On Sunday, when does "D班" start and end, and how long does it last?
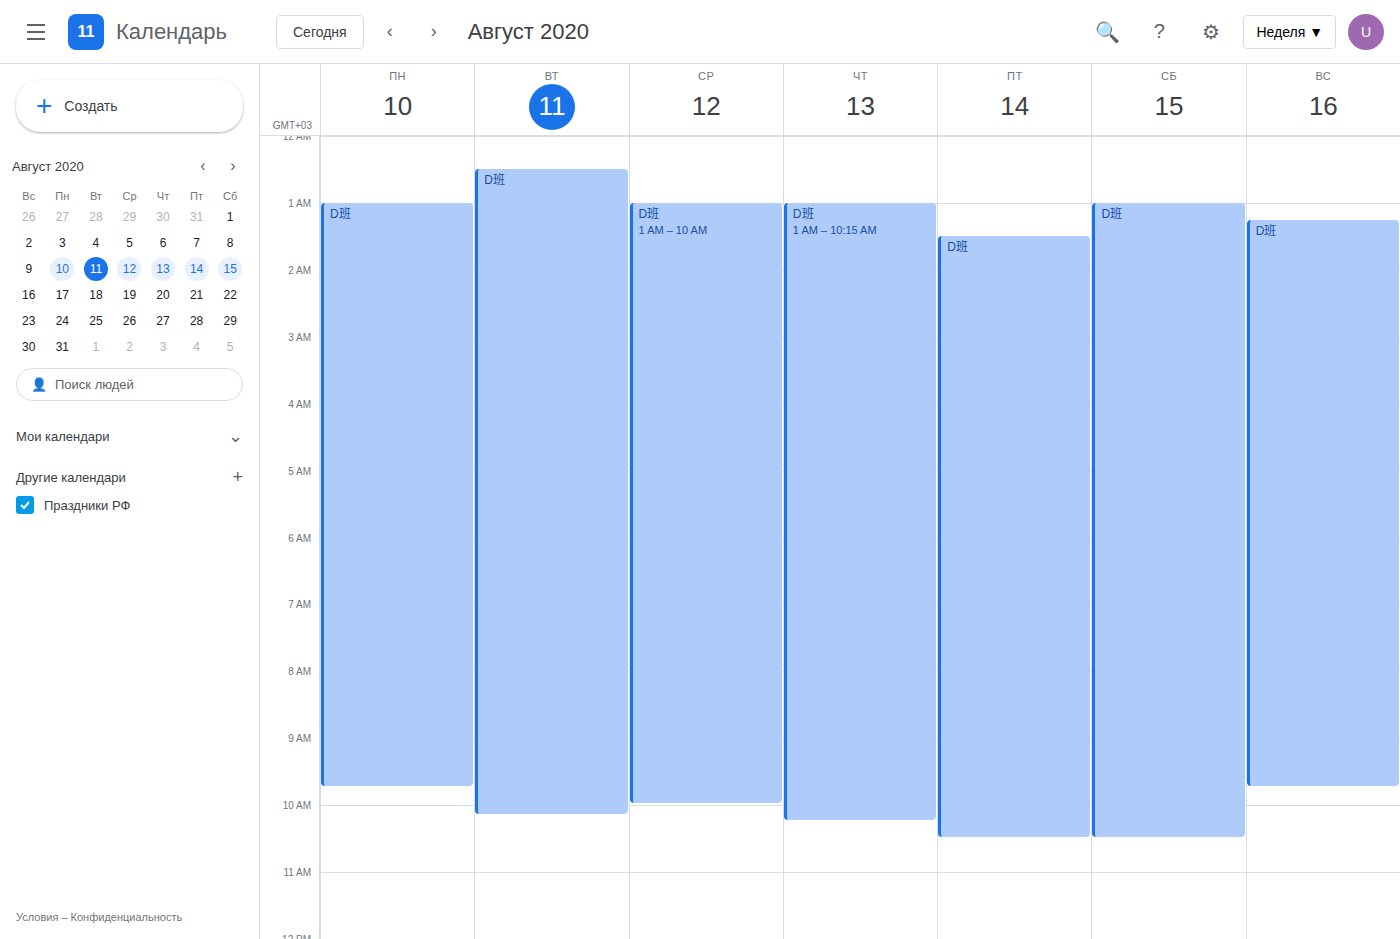
1:15 AM to 9:45 AM, 8 hours 30 minutes